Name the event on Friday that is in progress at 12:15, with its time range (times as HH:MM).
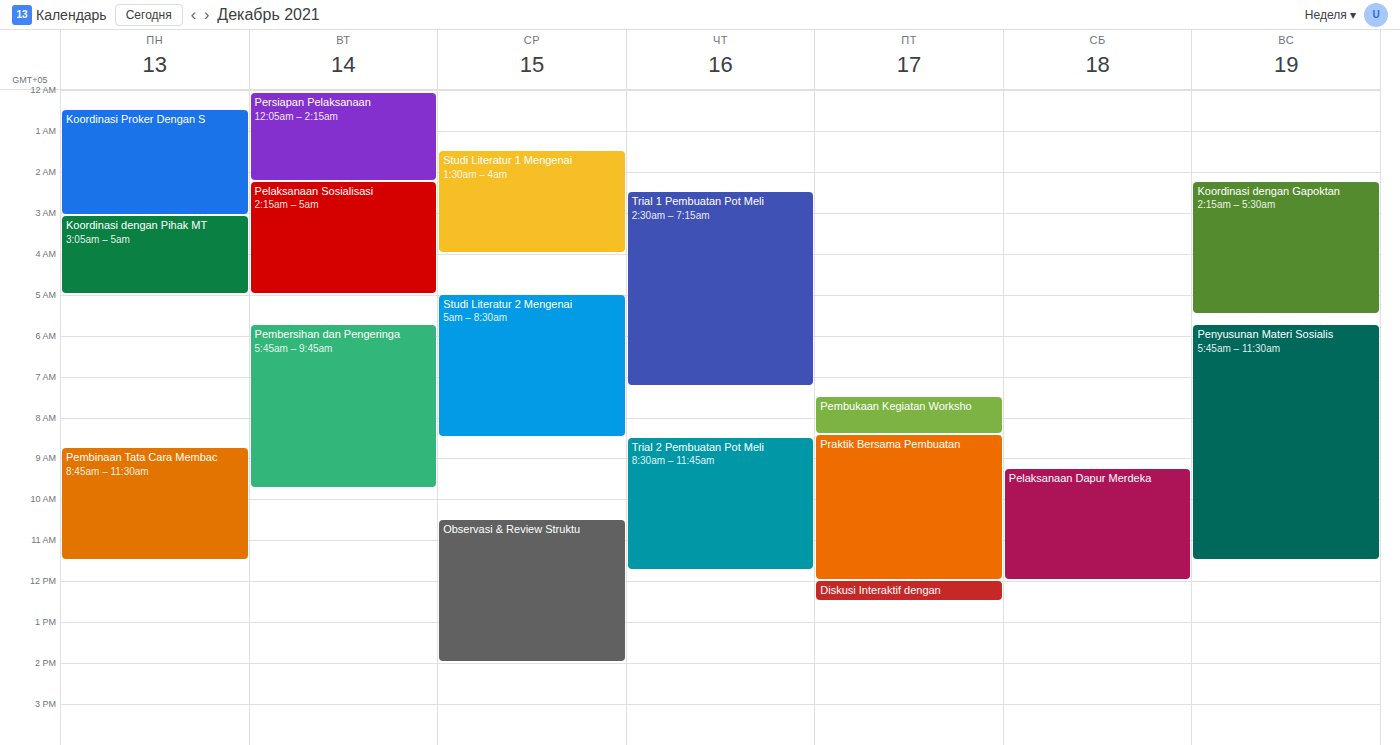
"Diskusi Interaktif dengan", 12:00 to 12:30